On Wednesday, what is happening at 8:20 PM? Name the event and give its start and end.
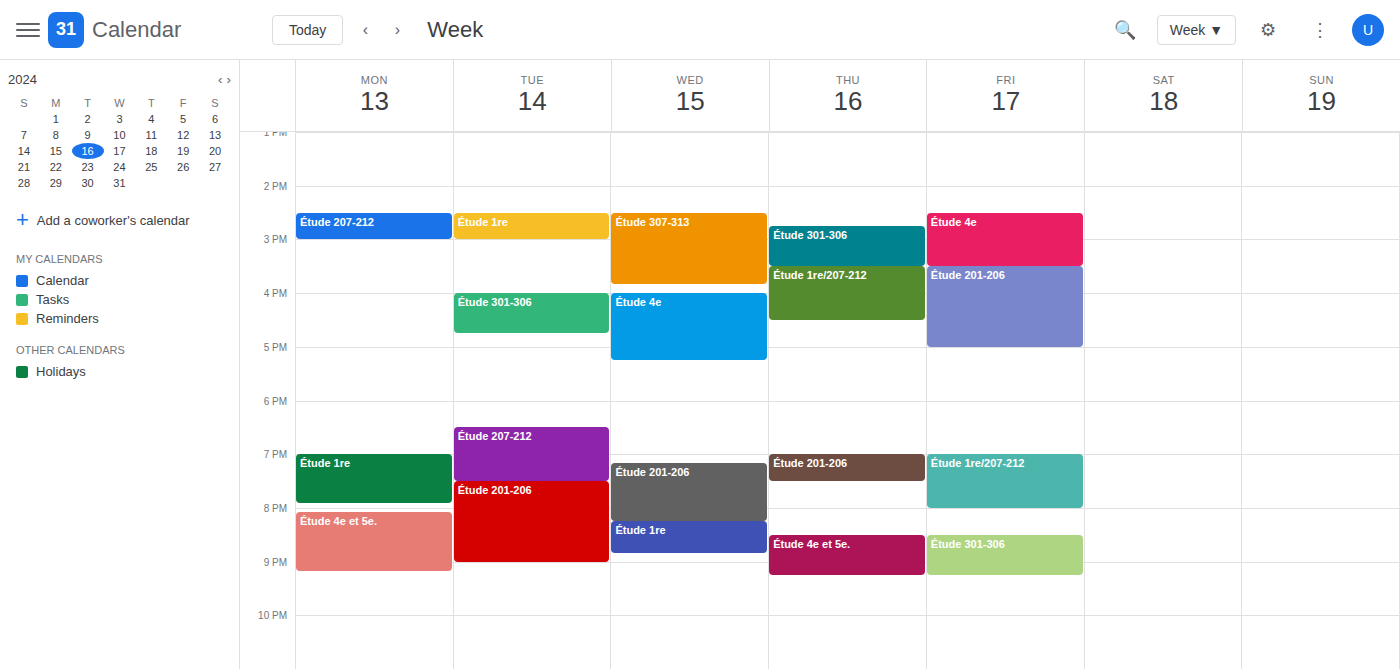
"Étude 1re", 8:15 PM to 8:50 PM